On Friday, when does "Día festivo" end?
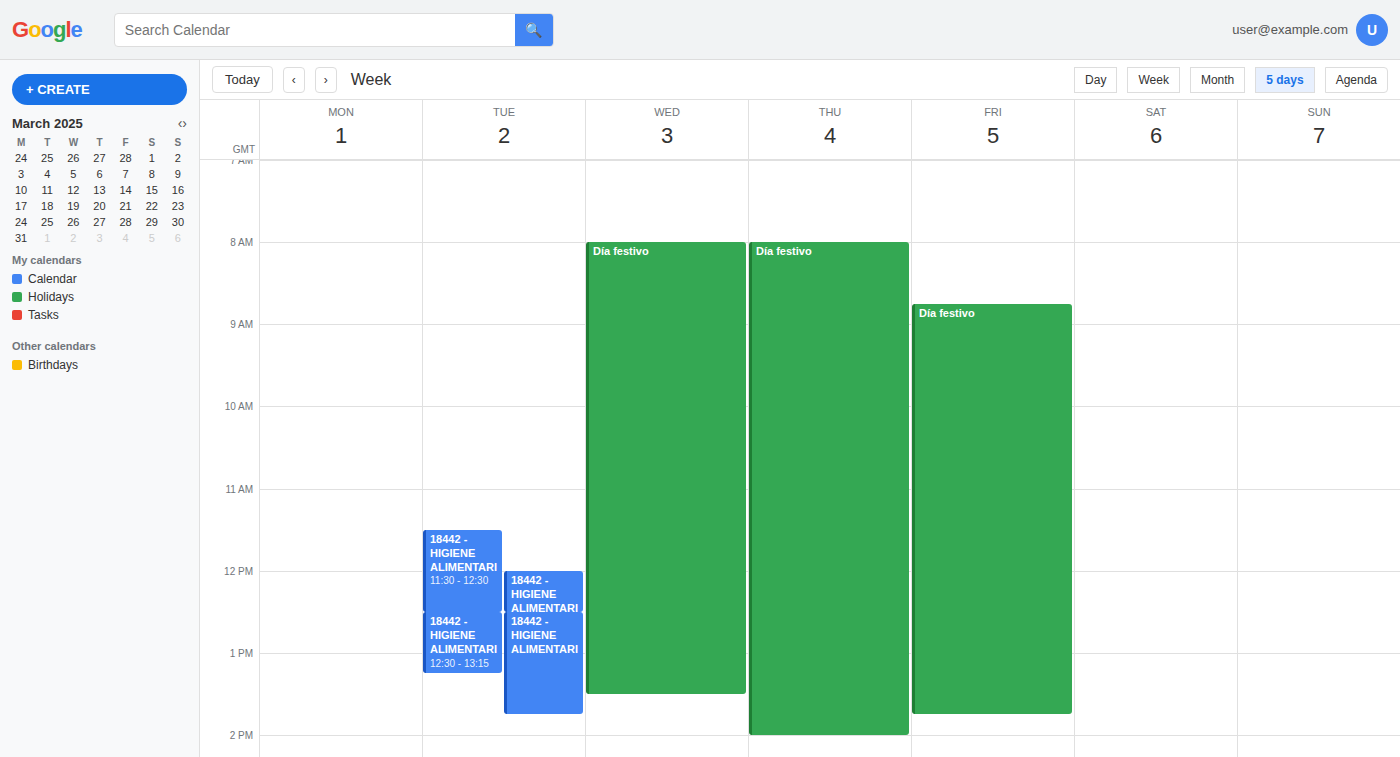
1:45 PM